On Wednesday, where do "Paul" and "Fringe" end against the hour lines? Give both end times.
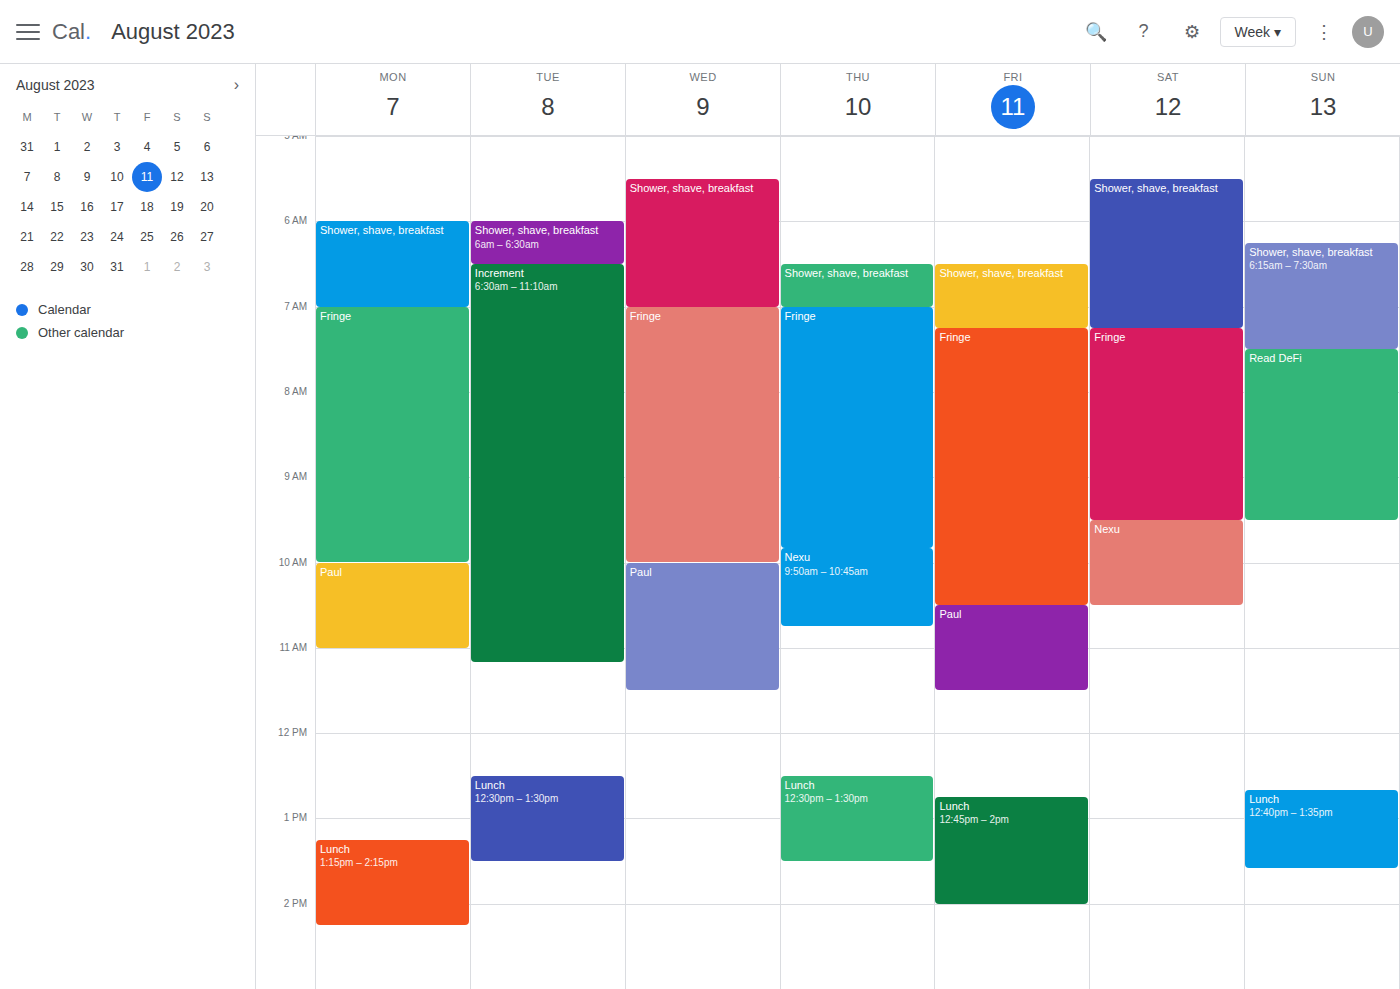
"Paul": 11:30 AM, halfway between the 11 AM and 12 PM lines. "Fringe": 10:00 AM, exactly on the 10 AM line.